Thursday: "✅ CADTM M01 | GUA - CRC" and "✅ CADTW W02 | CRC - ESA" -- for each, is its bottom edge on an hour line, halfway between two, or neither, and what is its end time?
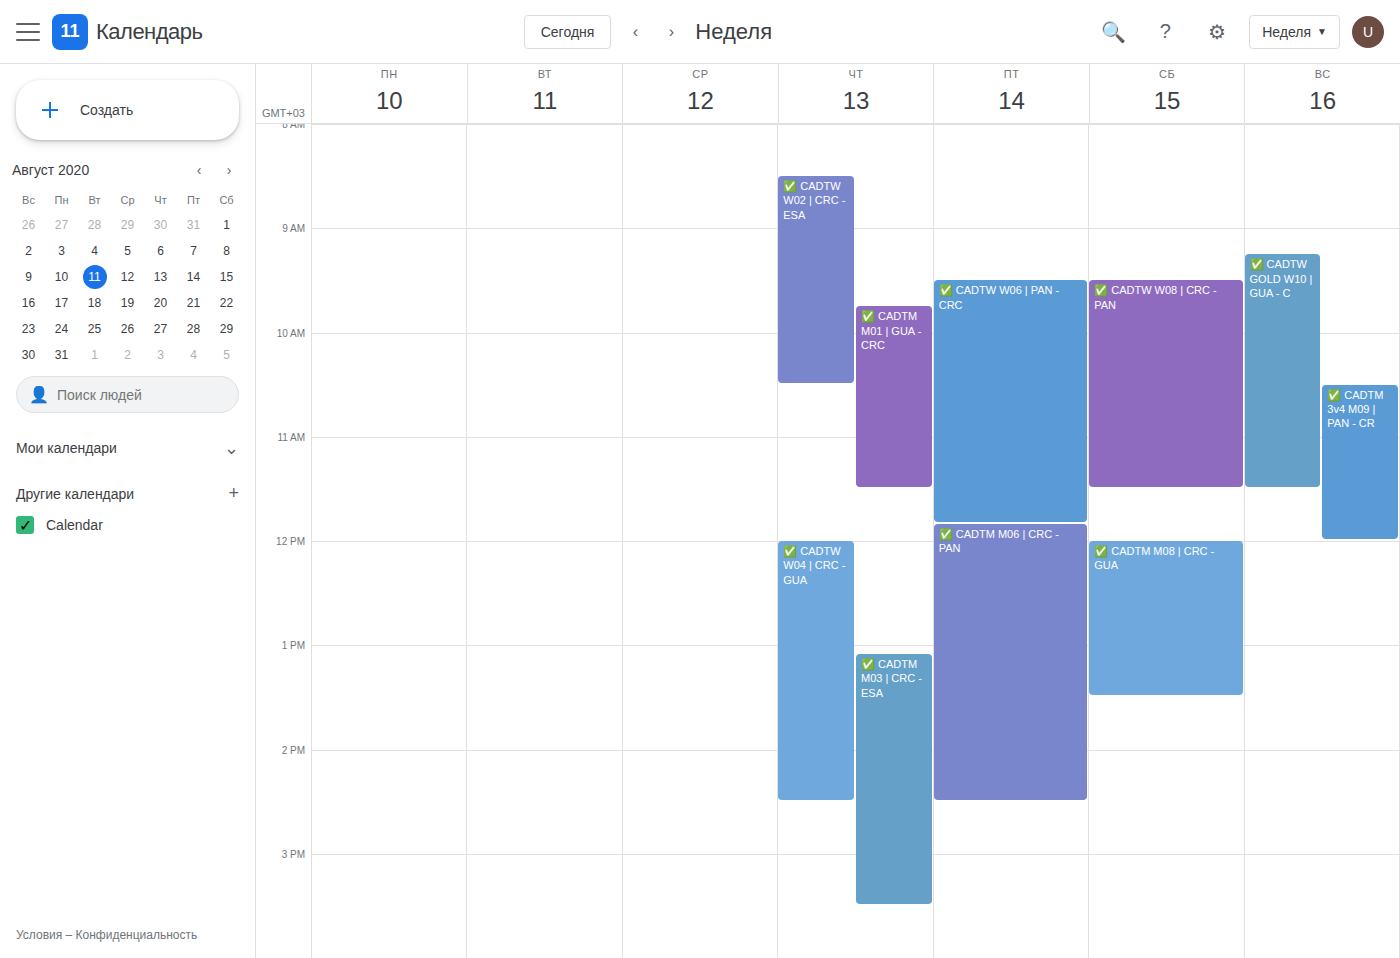
"✅ CADTM M01 | GUA - CRC": 11:30 AM, halfway between the 11 AM and 12 PM lines. "✅ CADTW W02 | CRC - ESA": 10:30 AM, halfway between the 10 AM and 11 AM lines.